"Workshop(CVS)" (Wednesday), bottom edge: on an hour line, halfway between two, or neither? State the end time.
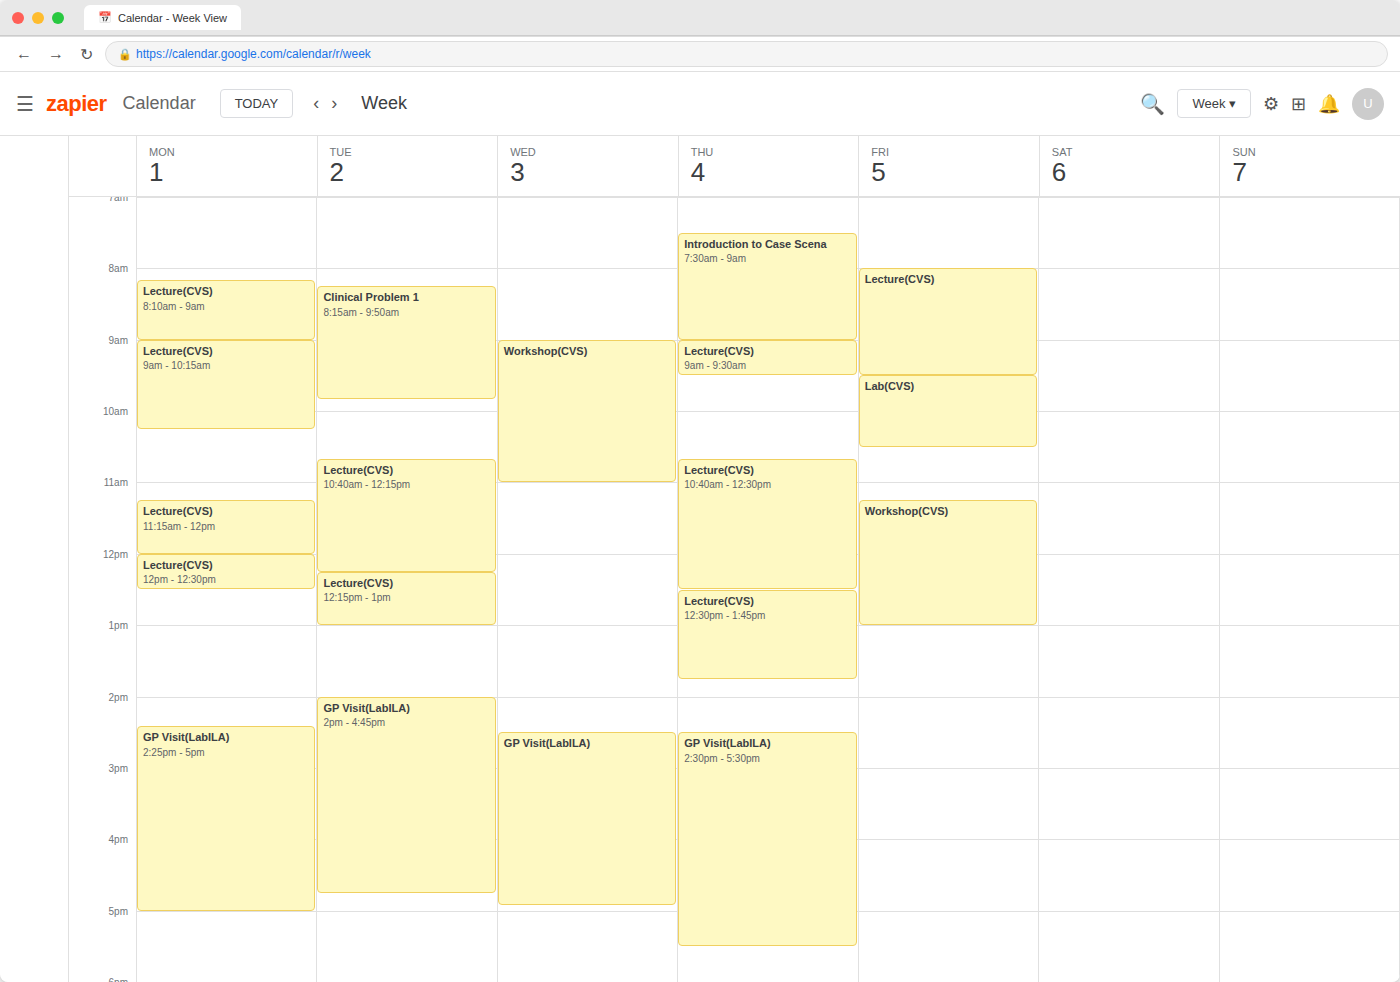
11:00 AM -- exactly on the 11 AM line.